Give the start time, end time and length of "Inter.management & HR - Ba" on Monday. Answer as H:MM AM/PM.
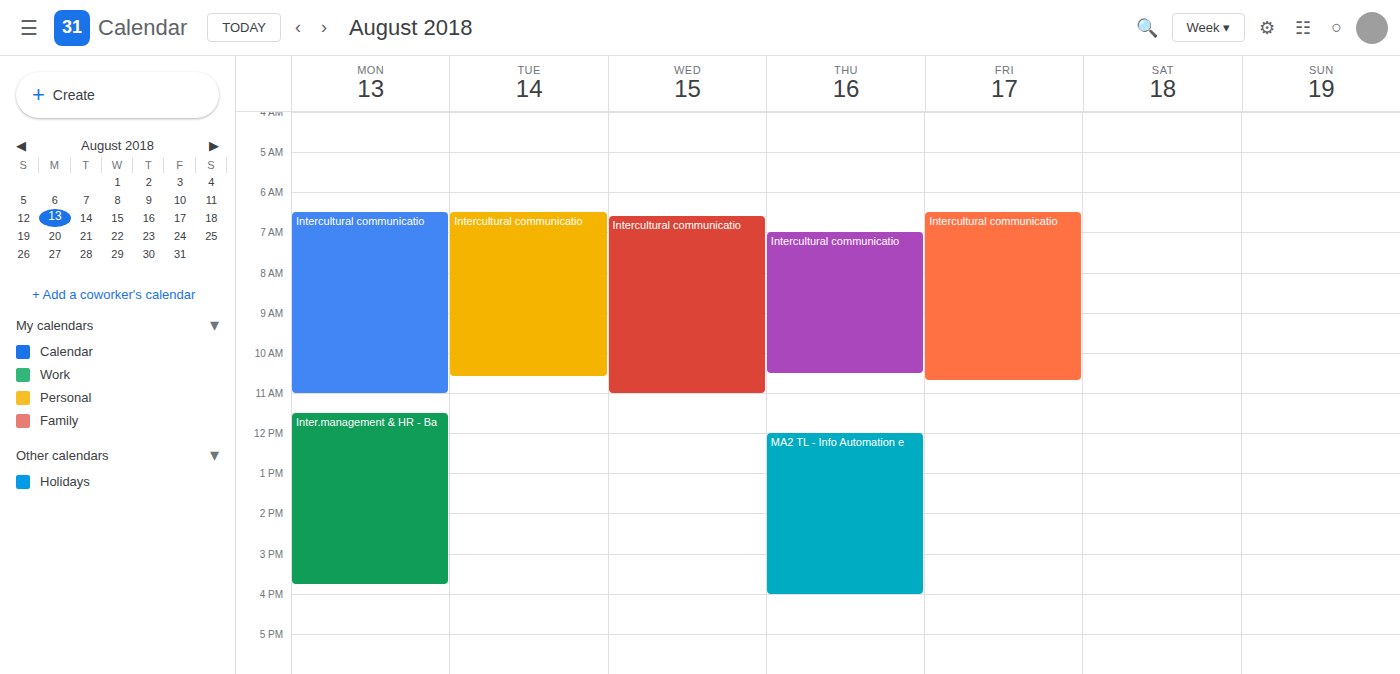
11:30 AM to 3:45 PM, 4 hours 15 minutes